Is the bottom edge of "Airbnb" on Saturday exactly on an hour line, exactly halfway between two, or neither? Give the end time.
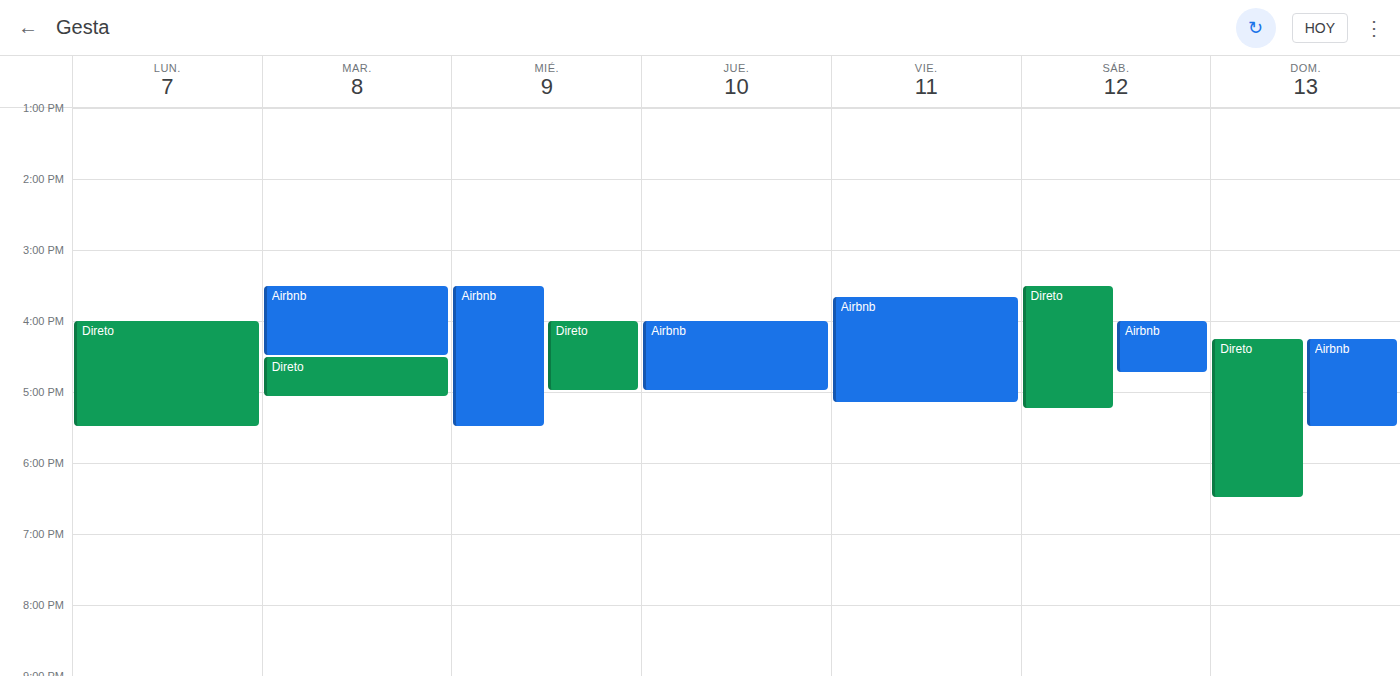
4:45 PM -- neither: three quarters of the way from the 4 PM line to the 5 PM line.